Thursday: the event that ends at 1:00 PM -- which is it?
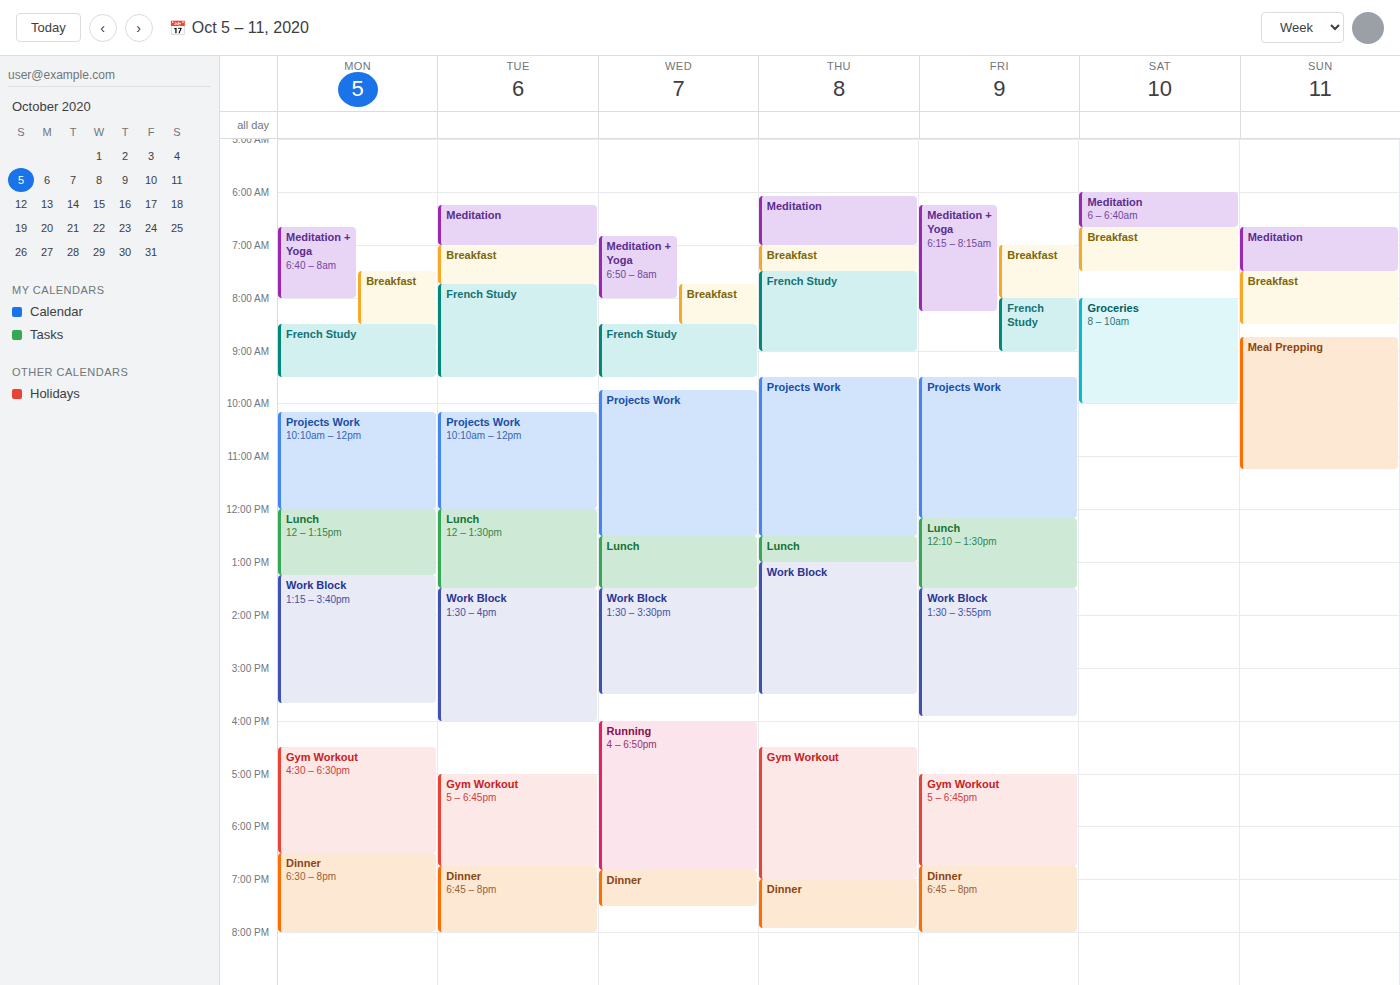
"Lunch"